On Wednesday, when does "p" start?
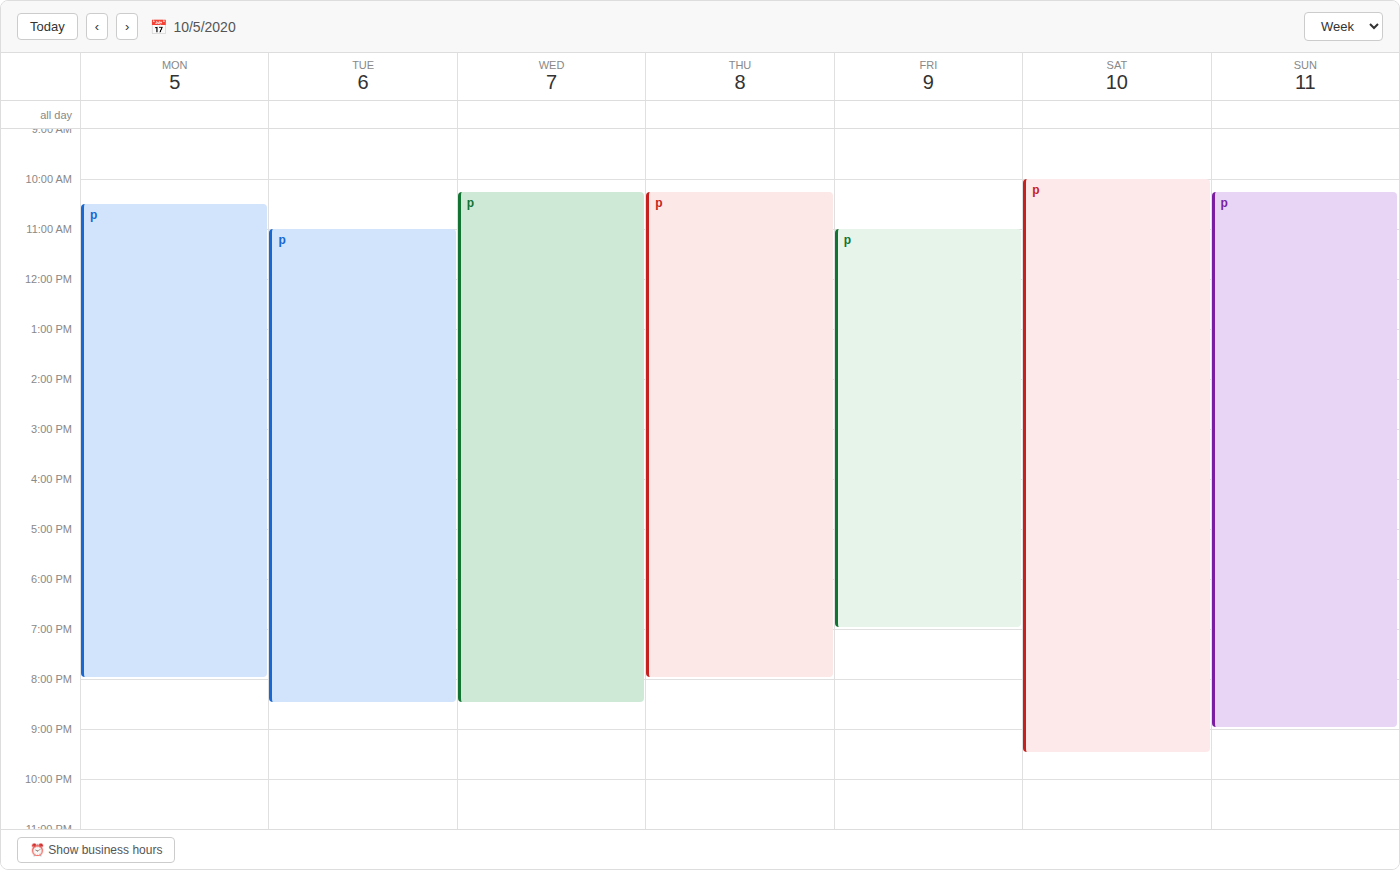
10:15 AM